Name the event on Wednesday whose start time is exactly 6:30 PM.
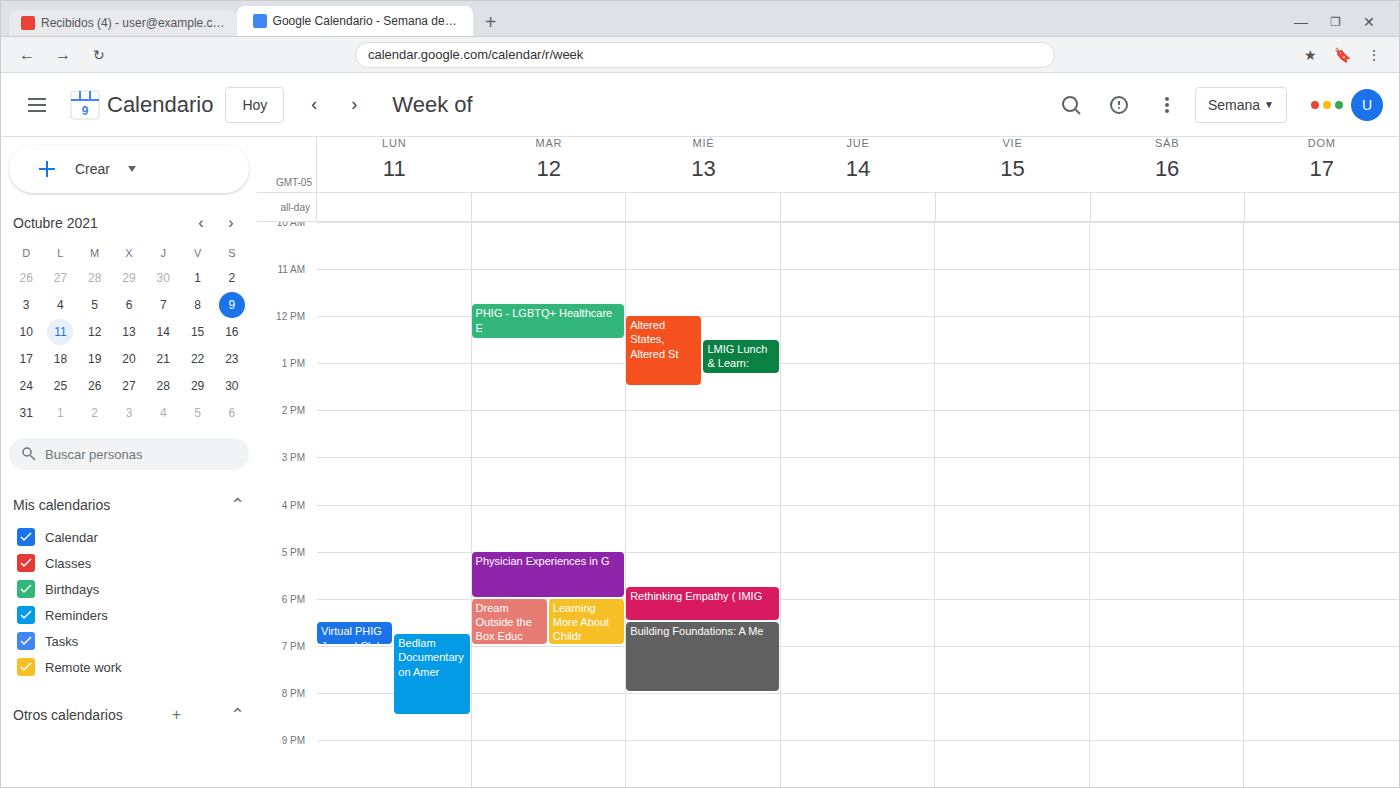
"Building Foundations: A Me"